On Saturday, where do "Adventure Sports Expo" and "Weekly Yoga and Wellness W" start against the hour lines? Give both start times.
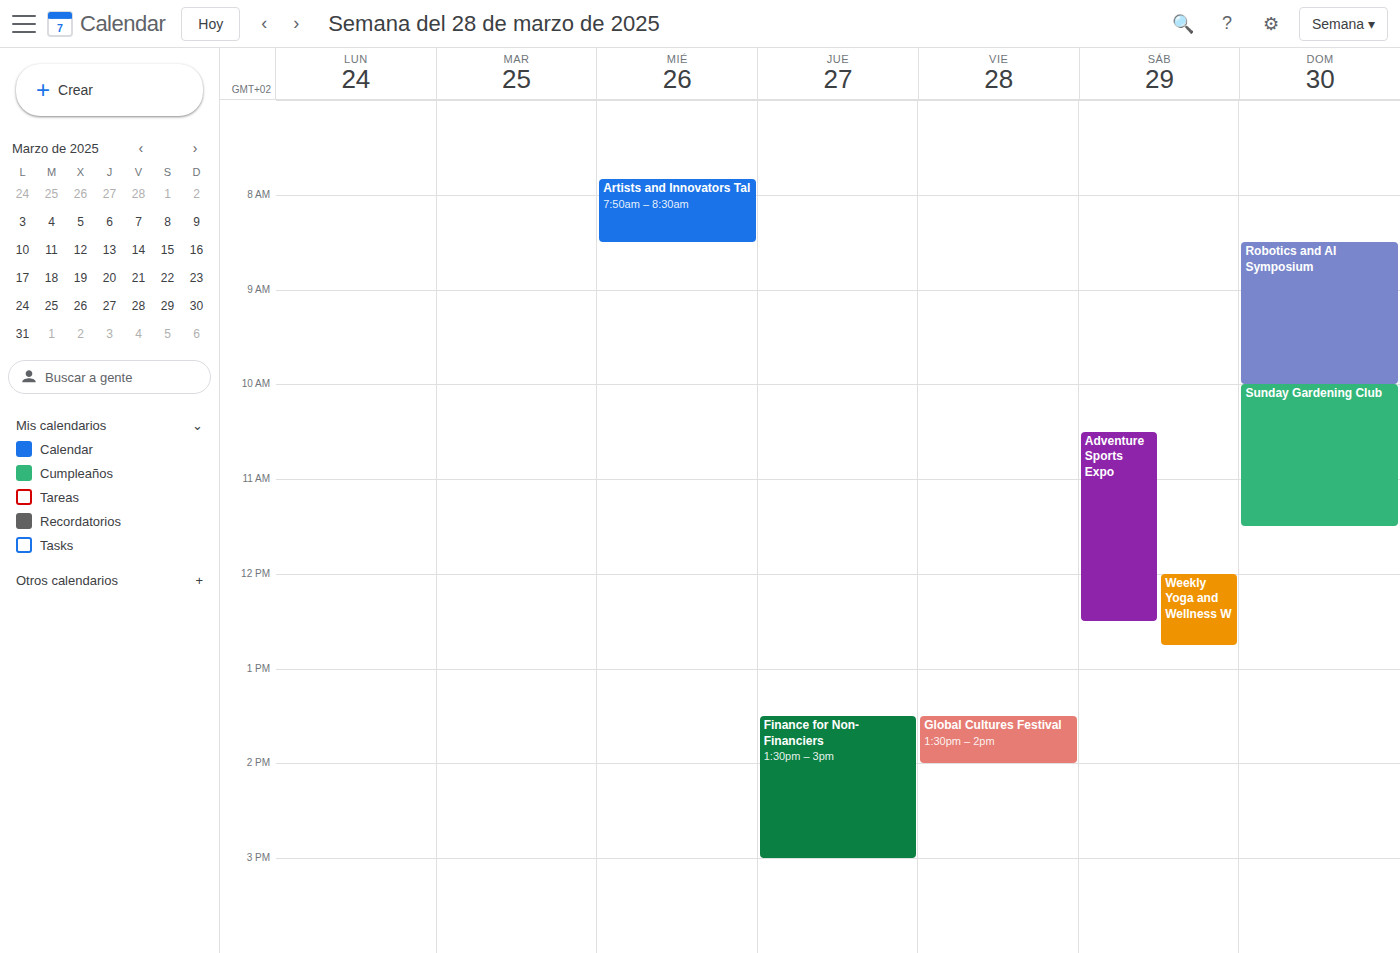
"Adventure Sports Expo": 10:30 AM, halfway between the 10 AM and 11 AM lines. "Weekly Yoga and Wellness W": 12:00 PM, exactly on the 12 PM line.